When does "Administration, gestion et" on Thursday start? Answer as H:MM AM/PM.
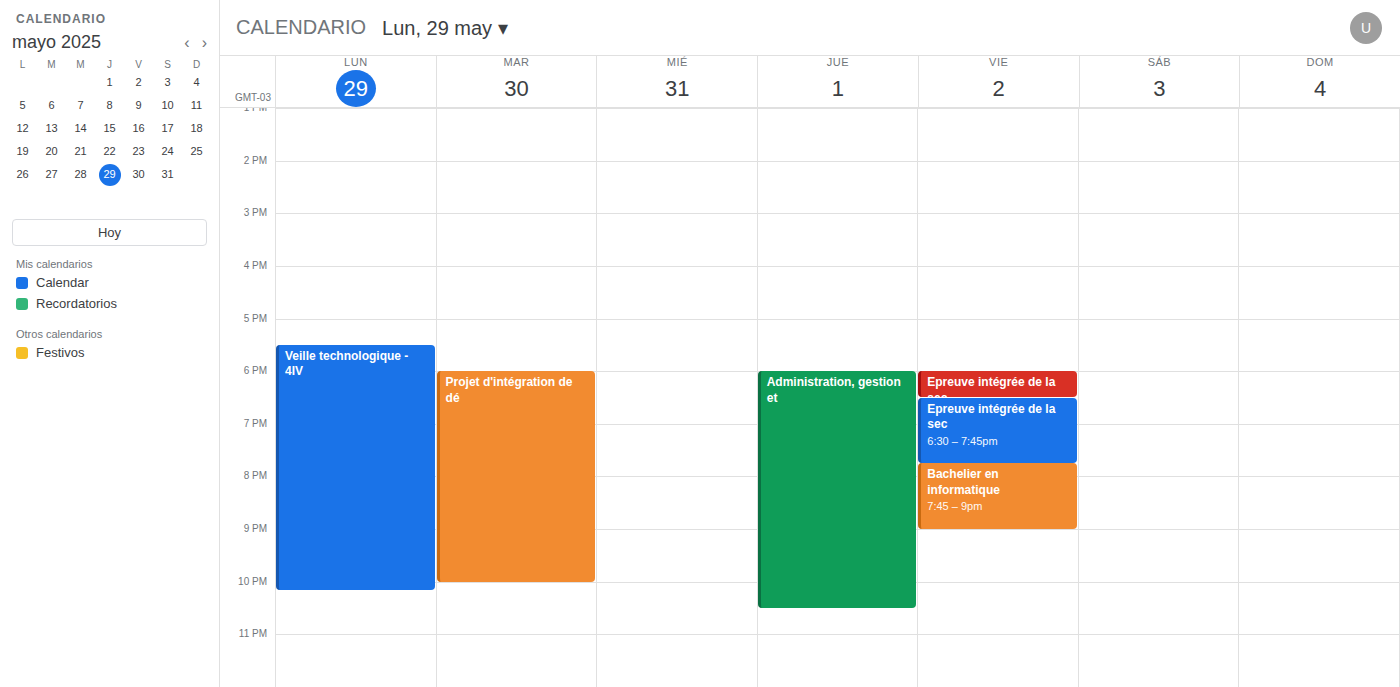
6:00 PM